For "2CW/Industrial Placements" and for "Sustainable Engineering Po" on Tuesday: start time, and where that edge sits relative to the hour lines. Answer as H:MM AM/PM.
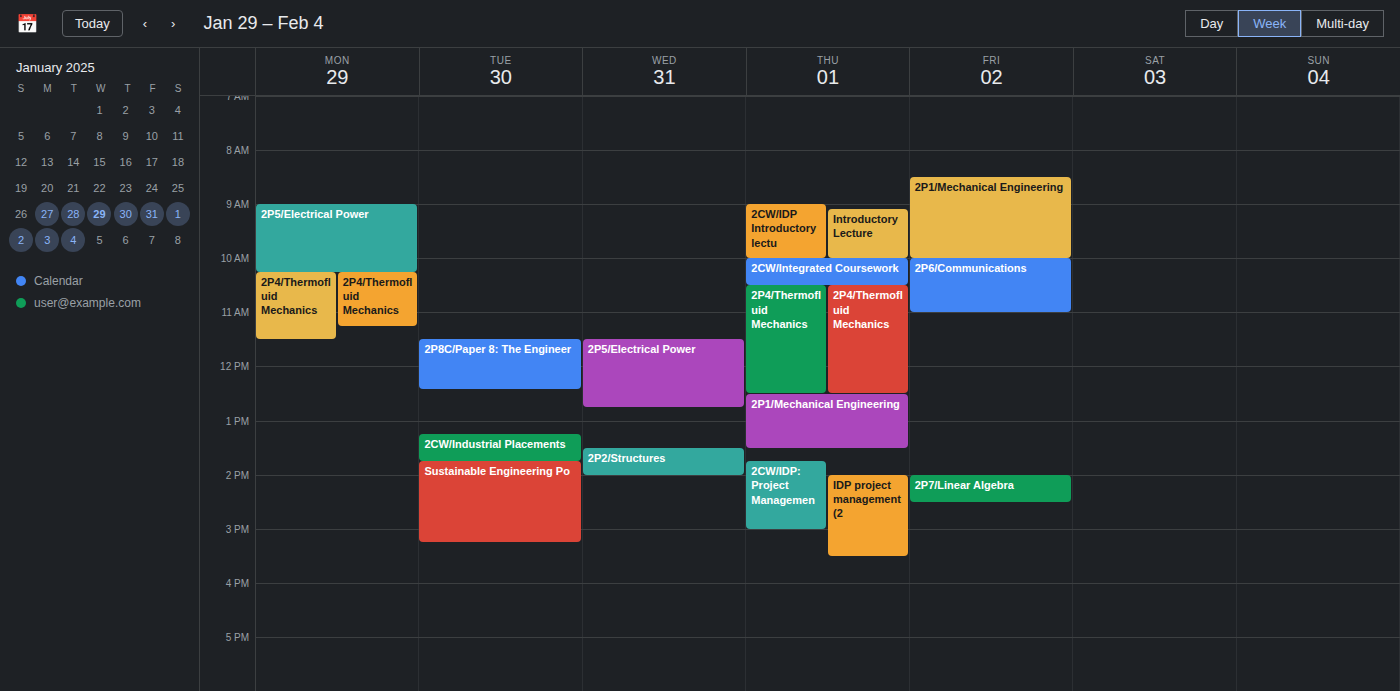
"2CW/Industrial Placements": 1:15 PM, neither: a quarter of the way from the 1 PM line to the 2 PM line. "Sustainable Engineering Po": 1:45 PM, neither: three quarters of the way from the 1 PM line to the 2 PM line.